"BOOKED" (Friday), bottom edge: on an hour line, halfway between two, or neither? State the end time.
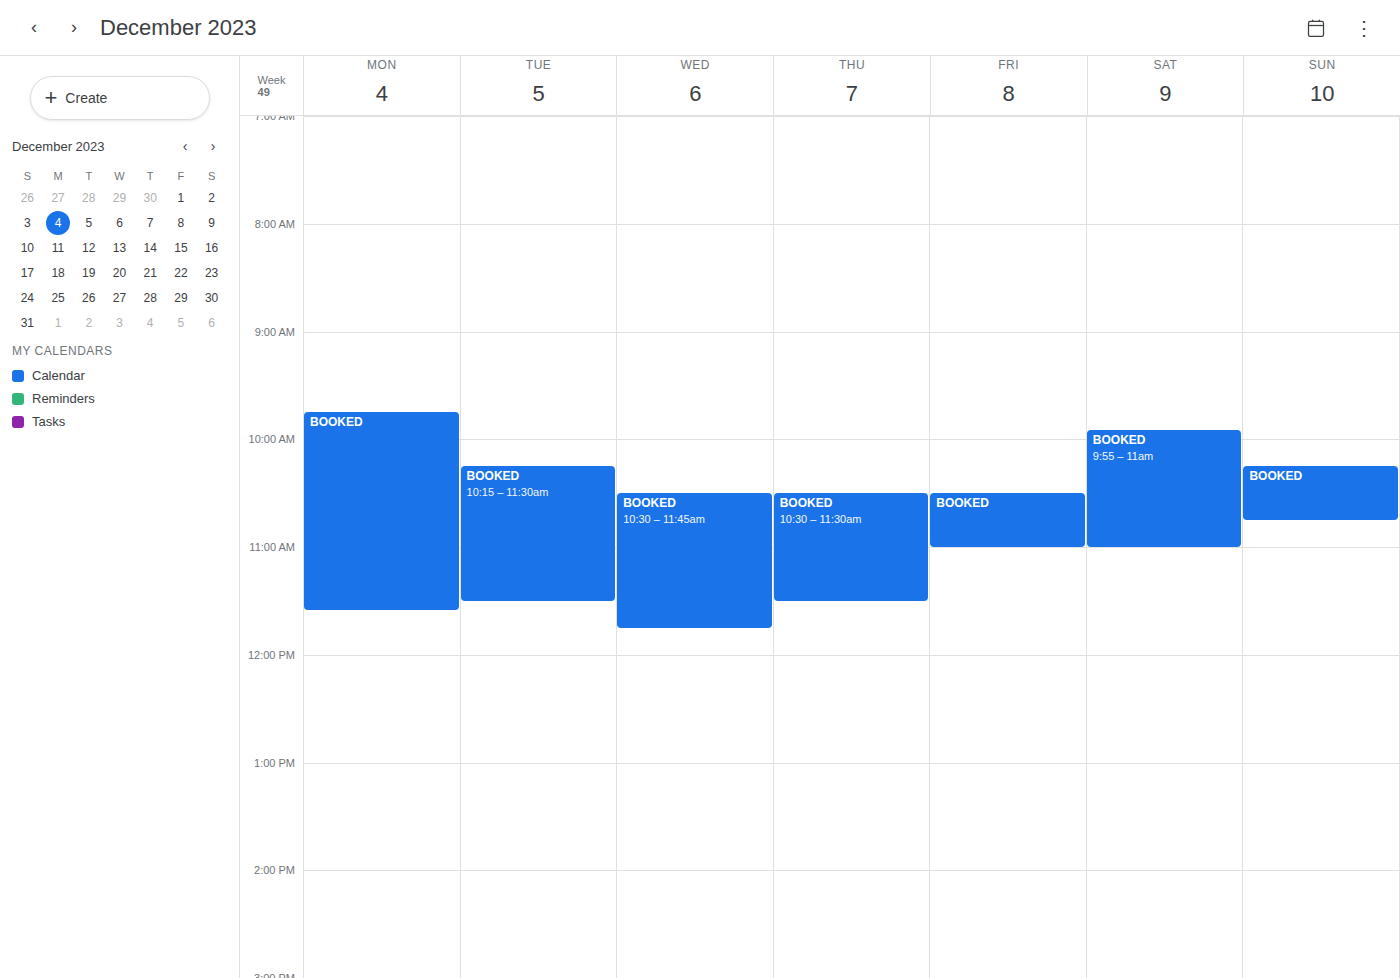
11:00 AM -- exactly on the 11 AM line.